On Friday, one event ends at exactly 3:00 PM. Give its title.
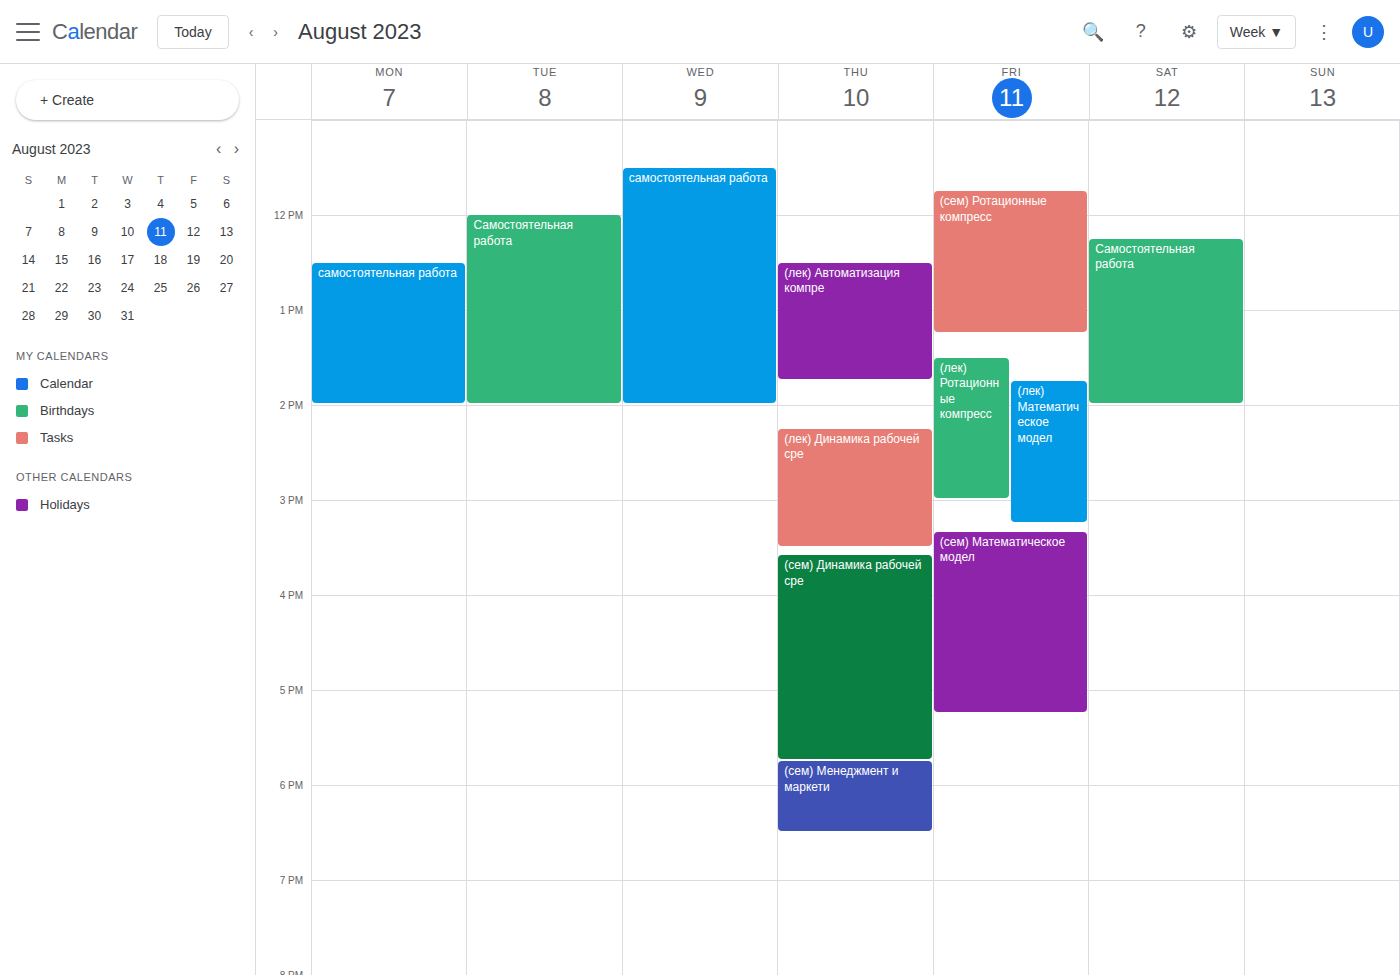
"(лек) Ротационные компресс"